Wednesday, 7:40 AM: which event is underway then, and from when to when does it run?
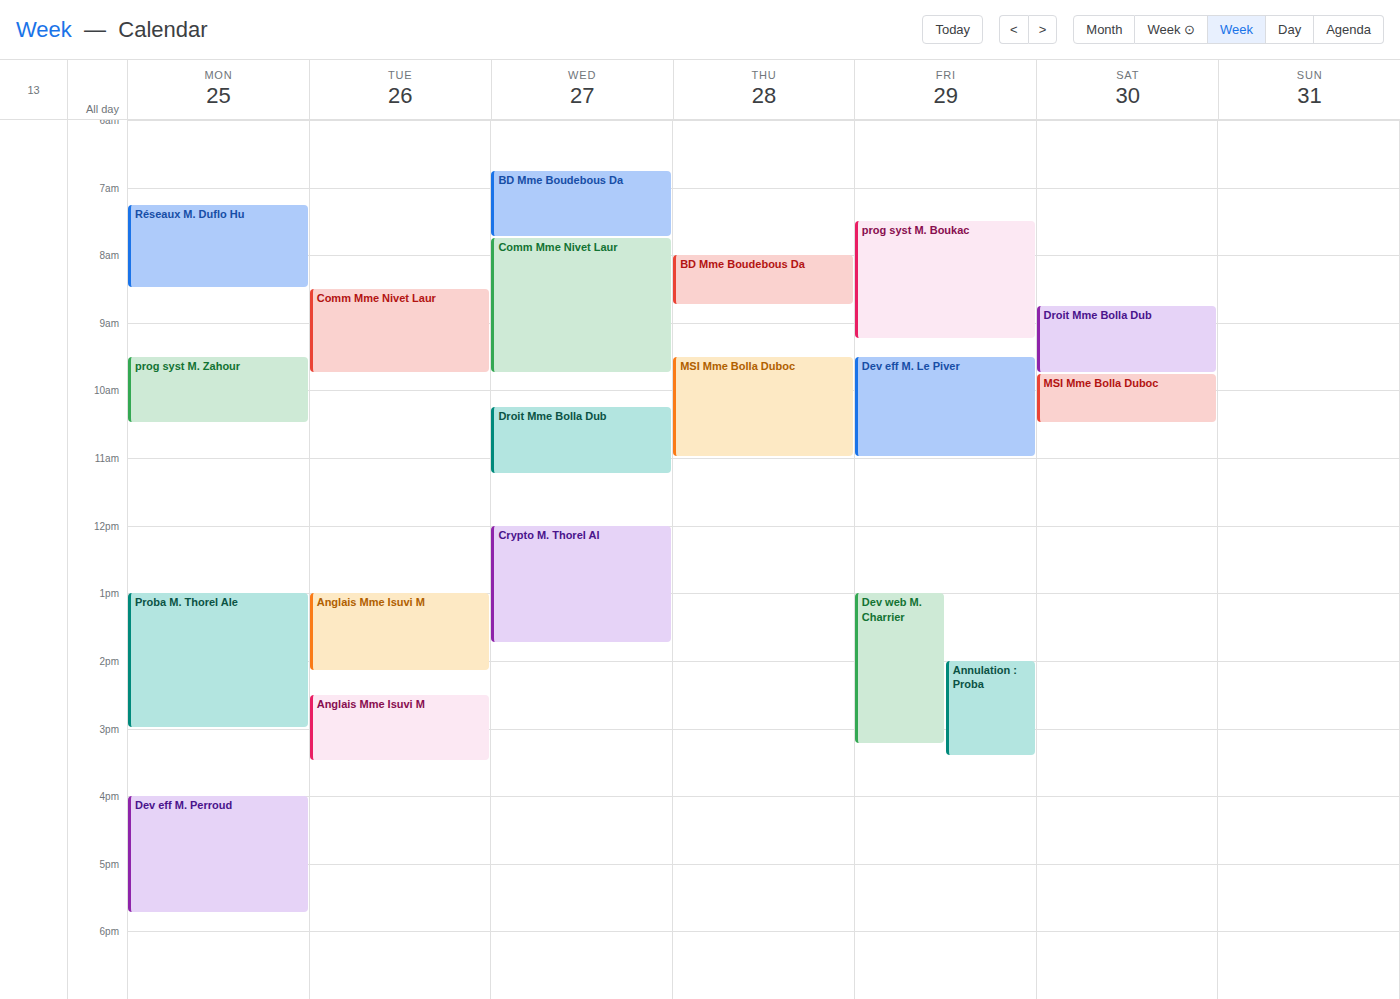
"BD Mme Boudebous Da", 6:45 AM to 7:45 AM